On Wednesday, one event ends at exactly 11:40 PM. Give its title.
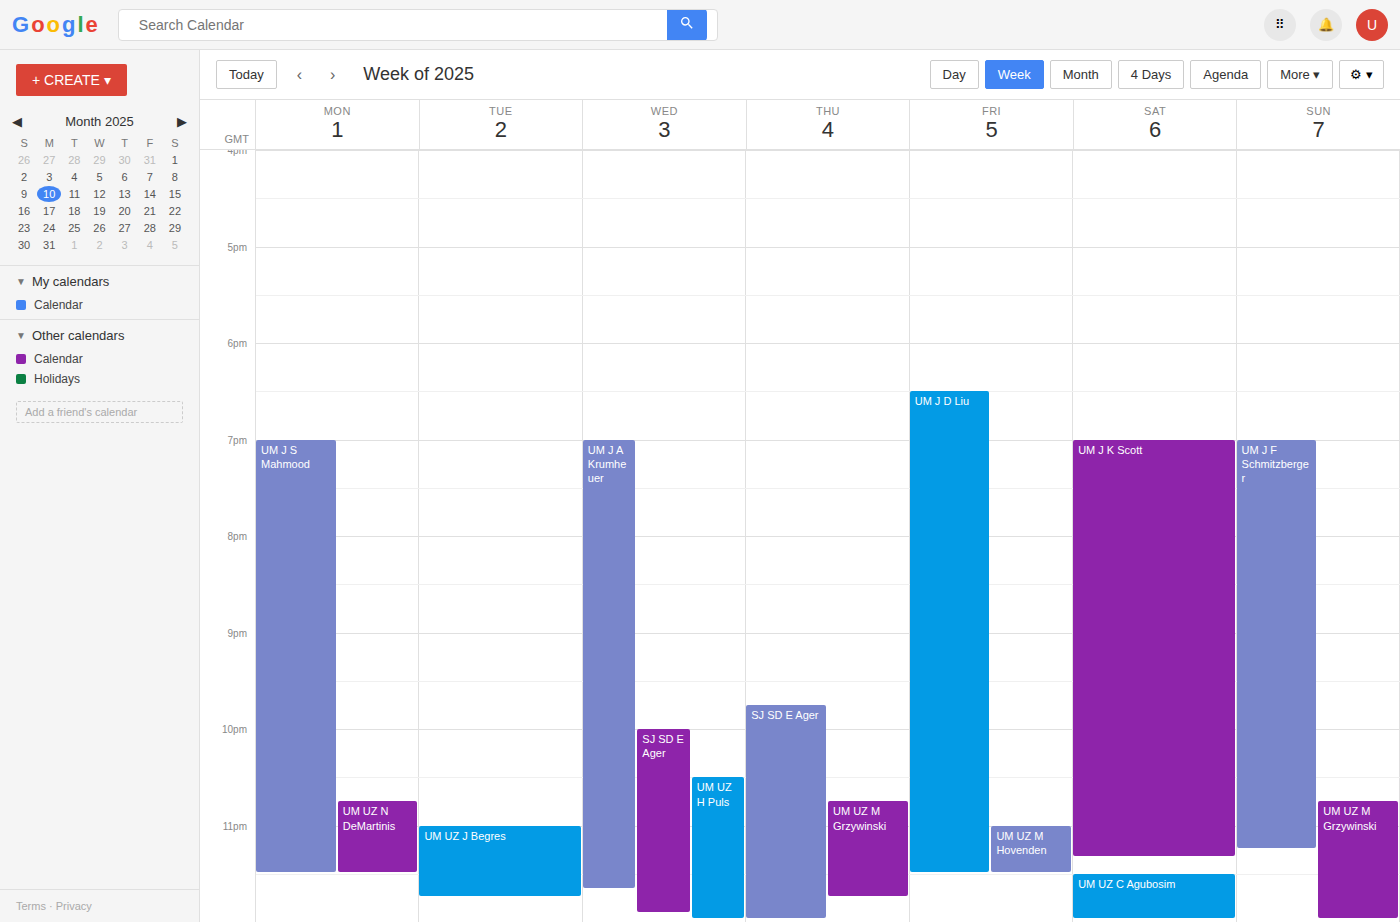
"UM J A Krumheuer"